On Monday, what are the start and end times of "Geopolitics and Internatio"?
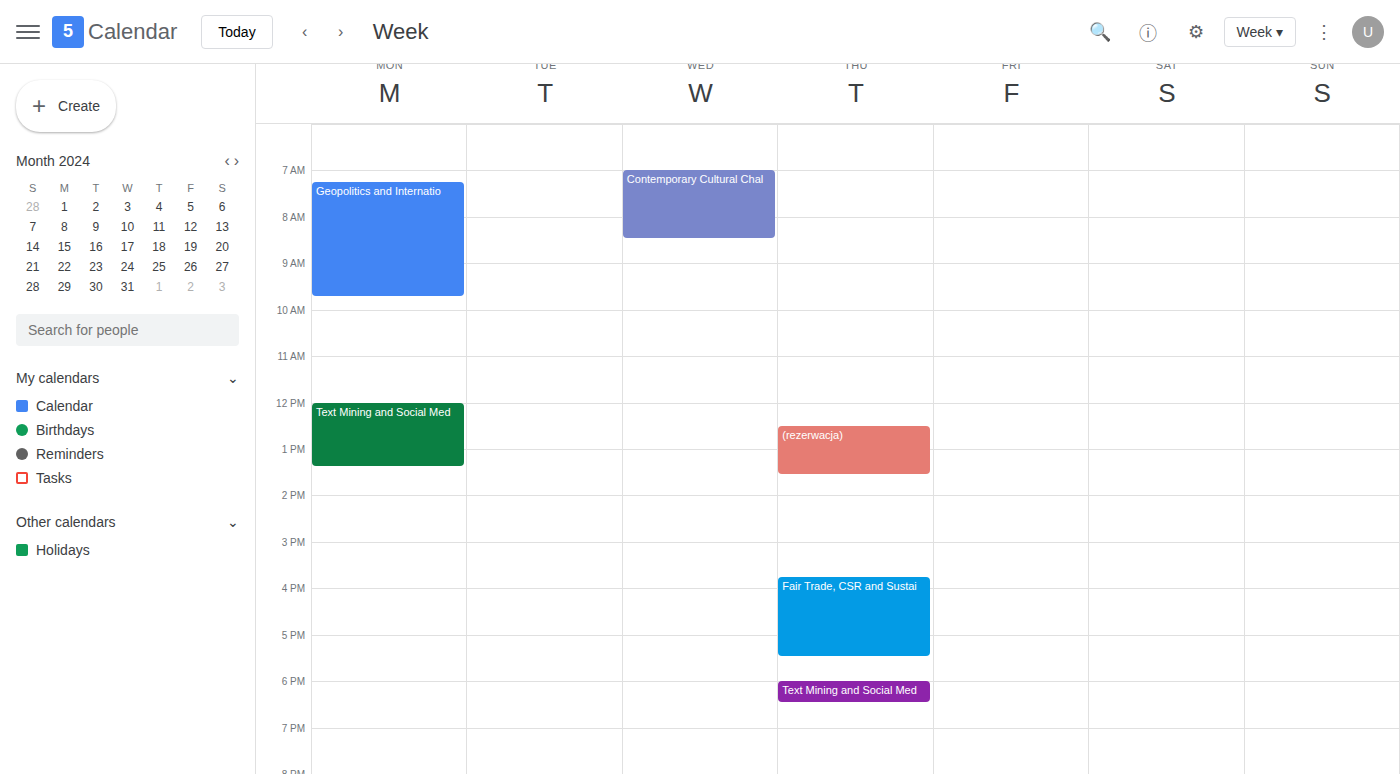
7:15 AM to 9:45 AM